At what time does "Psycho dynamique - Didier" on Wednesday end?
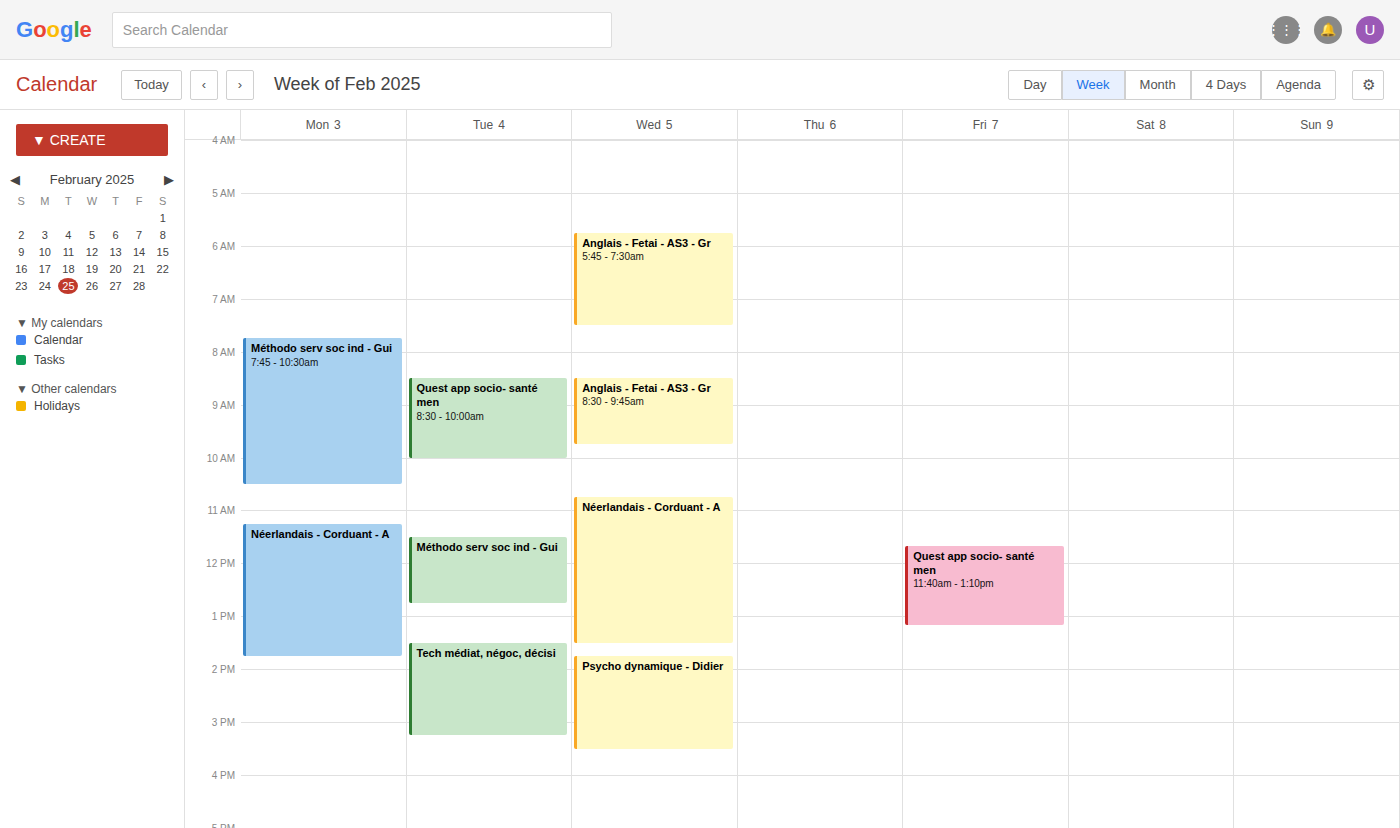
3:30 PM